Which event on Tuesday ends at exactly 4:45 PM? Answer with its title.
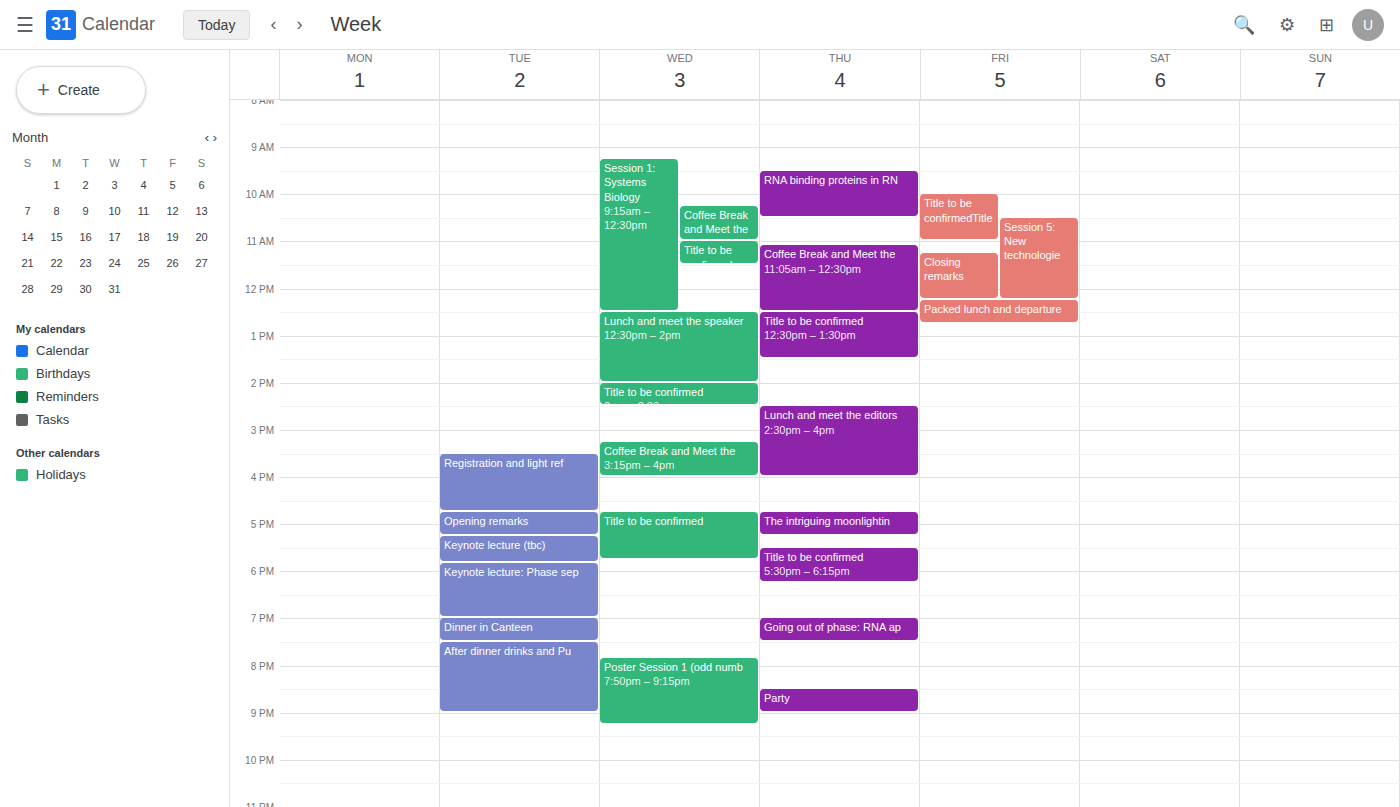
"Registration and light ref"